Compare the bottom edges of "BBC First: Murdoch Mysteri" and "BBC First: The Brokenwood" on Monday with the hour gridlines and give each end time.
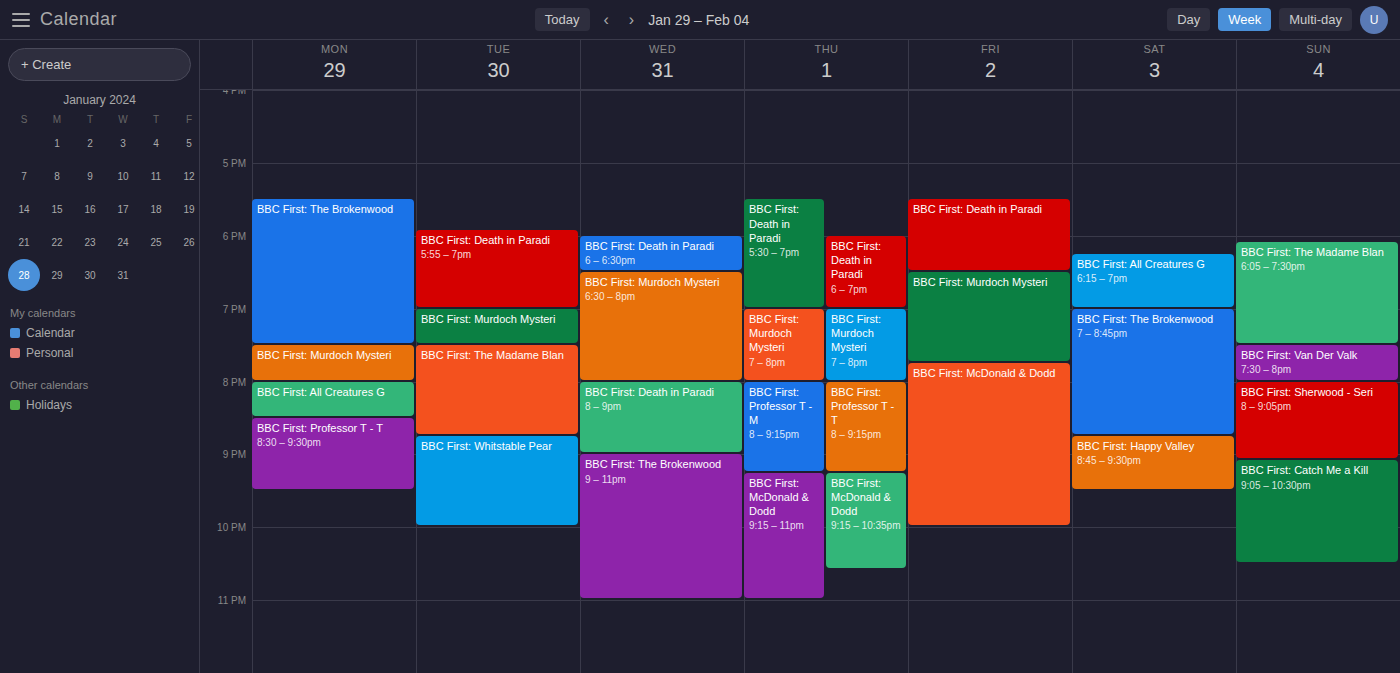
"BBC First: Murdoch Mysteri": 8:00 PM, exactly on the 8 PM line. "BBC First: The Brokenwood": 7:30 PM, halfway between the 7 PM and 8 PM lines.